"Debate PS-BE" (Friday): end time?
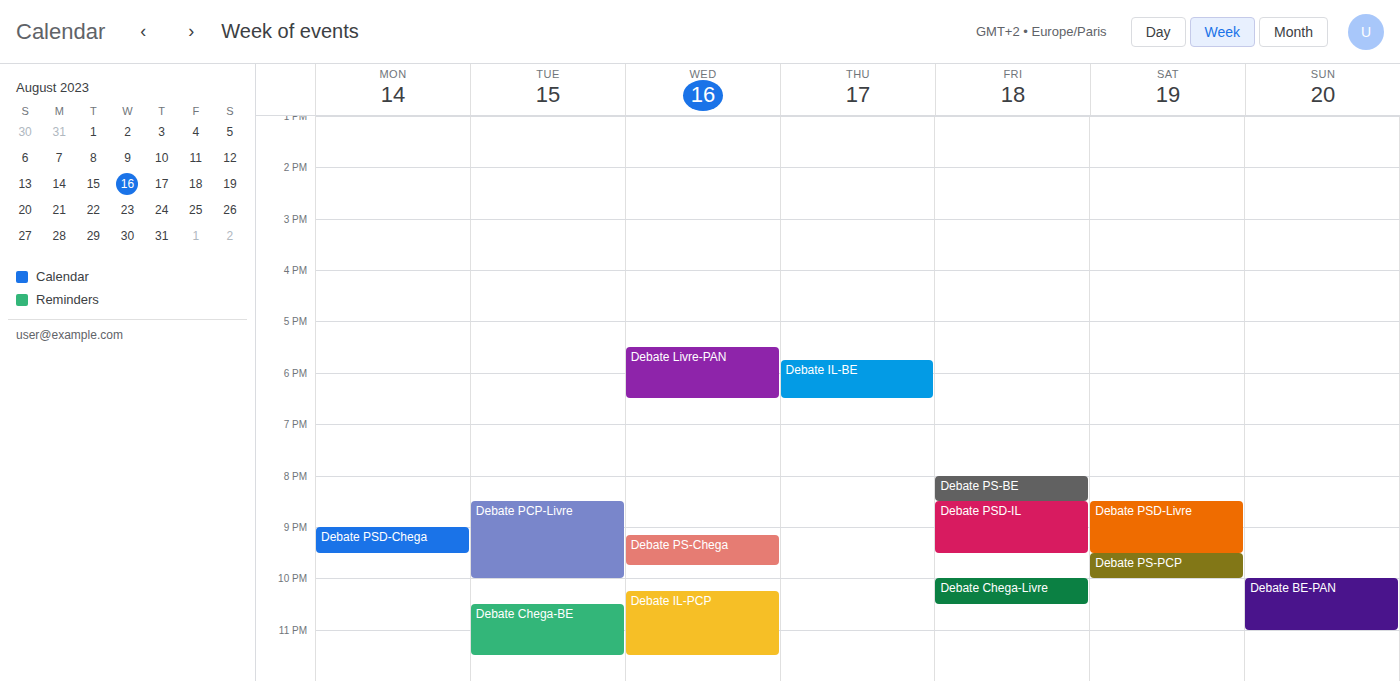
8:30 PM